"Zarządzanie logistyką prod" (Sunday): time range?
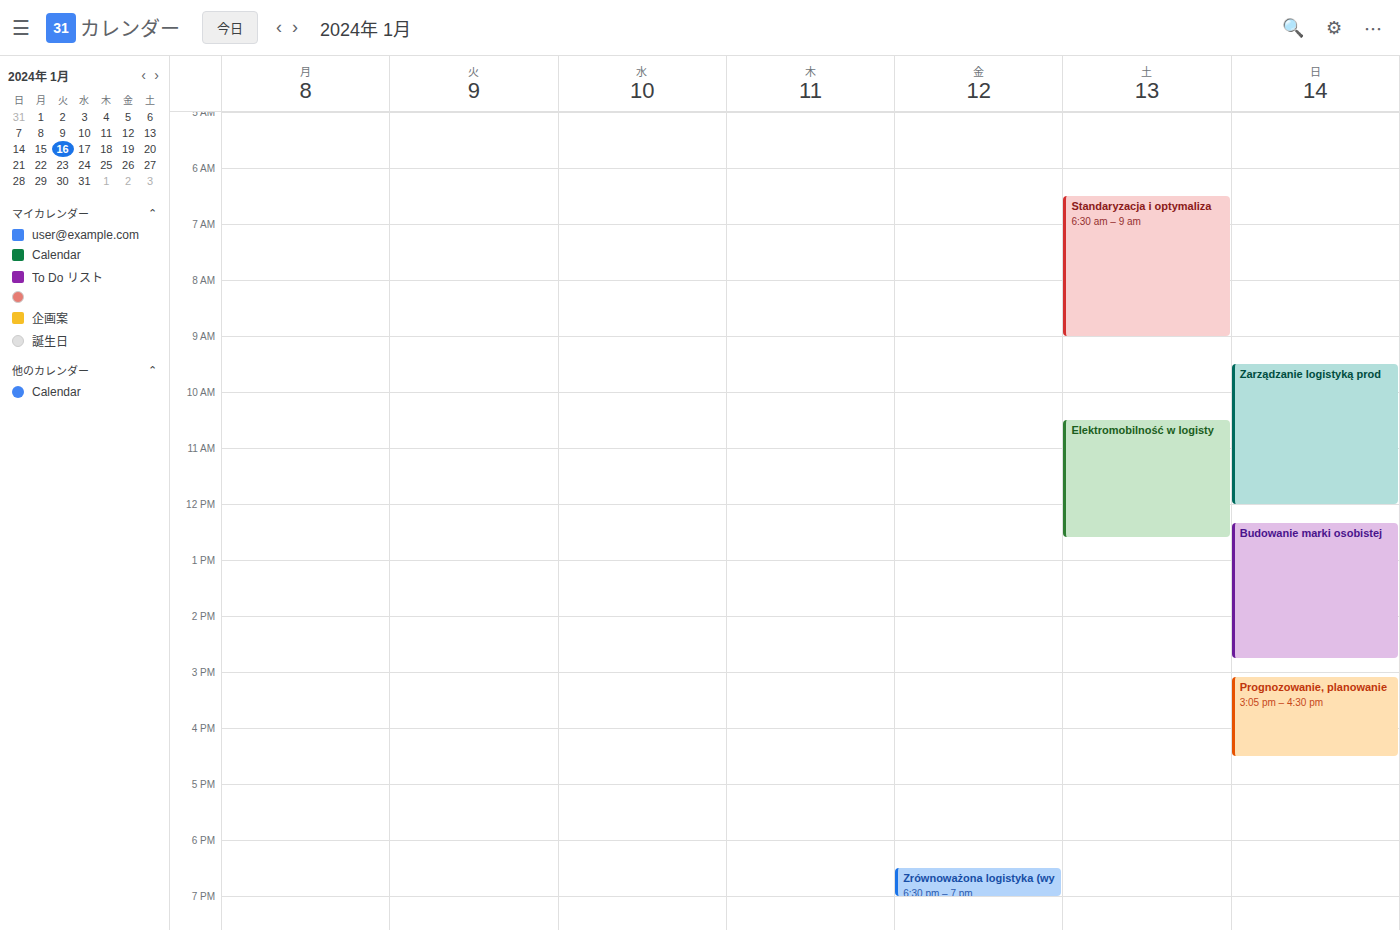
09:30 to 12:00